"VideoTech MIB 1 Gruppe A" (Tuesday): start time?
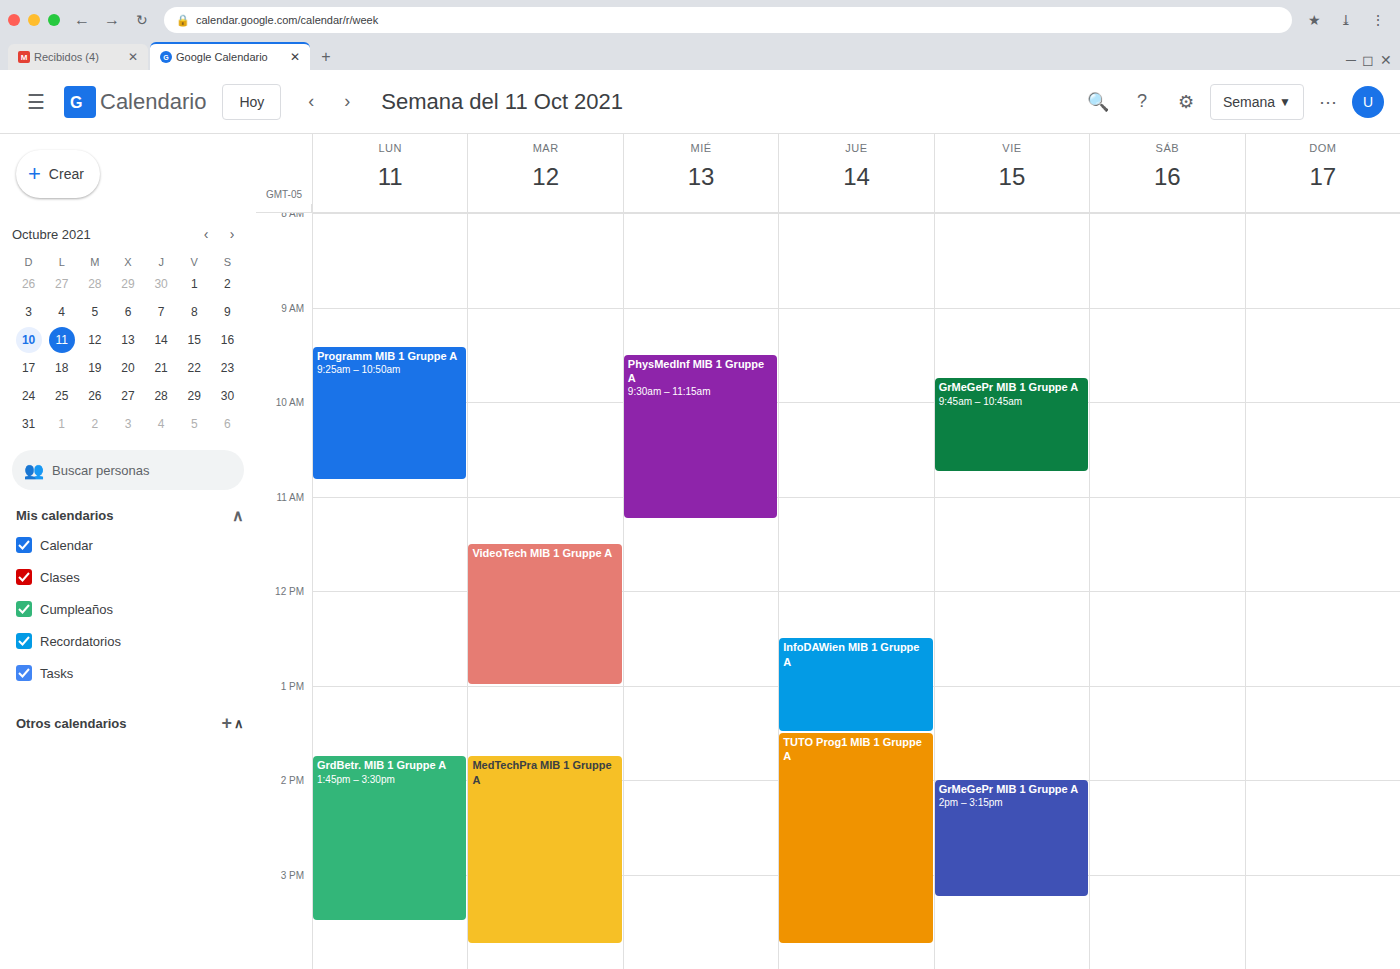
11:30 AM